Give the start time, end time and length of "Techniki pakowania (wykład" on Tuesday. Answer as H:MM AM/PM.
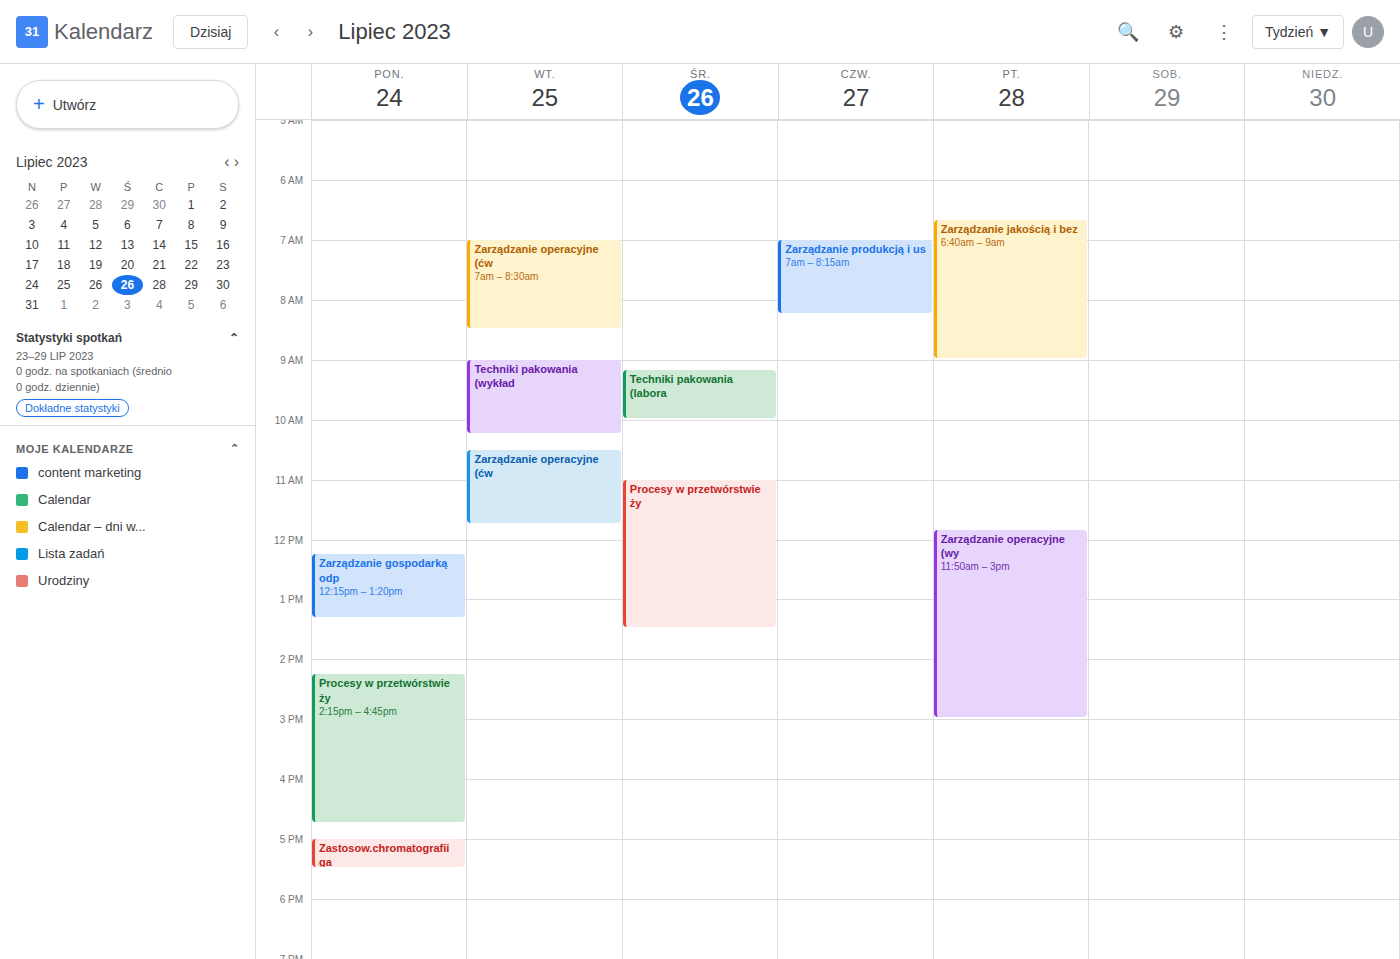
9:00 AM to 10:15 AM, 1 hour 15 minutes